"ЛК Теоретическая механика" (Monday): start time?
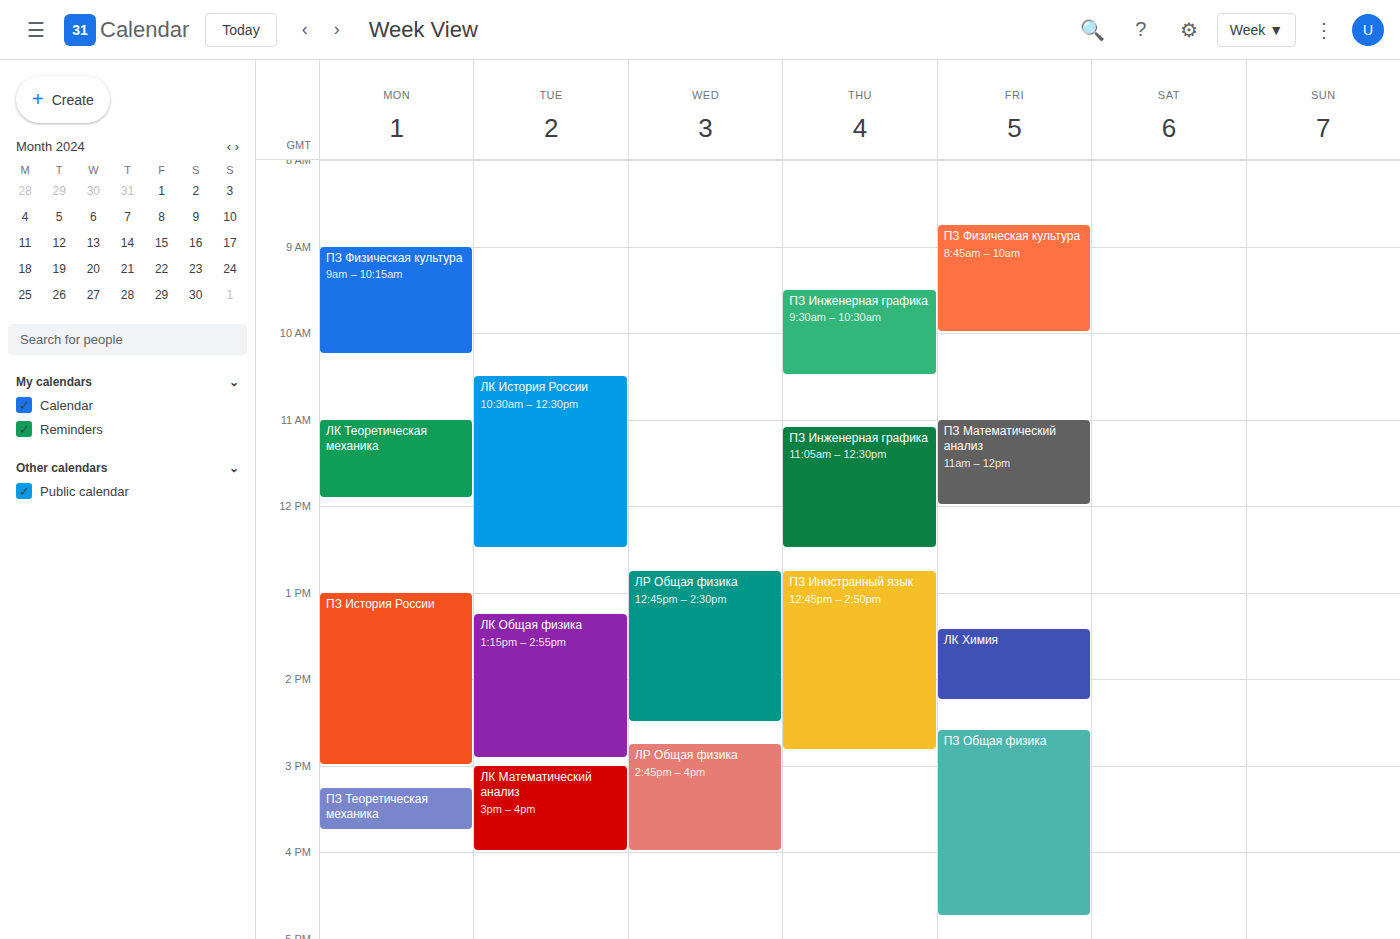
11:00 AM